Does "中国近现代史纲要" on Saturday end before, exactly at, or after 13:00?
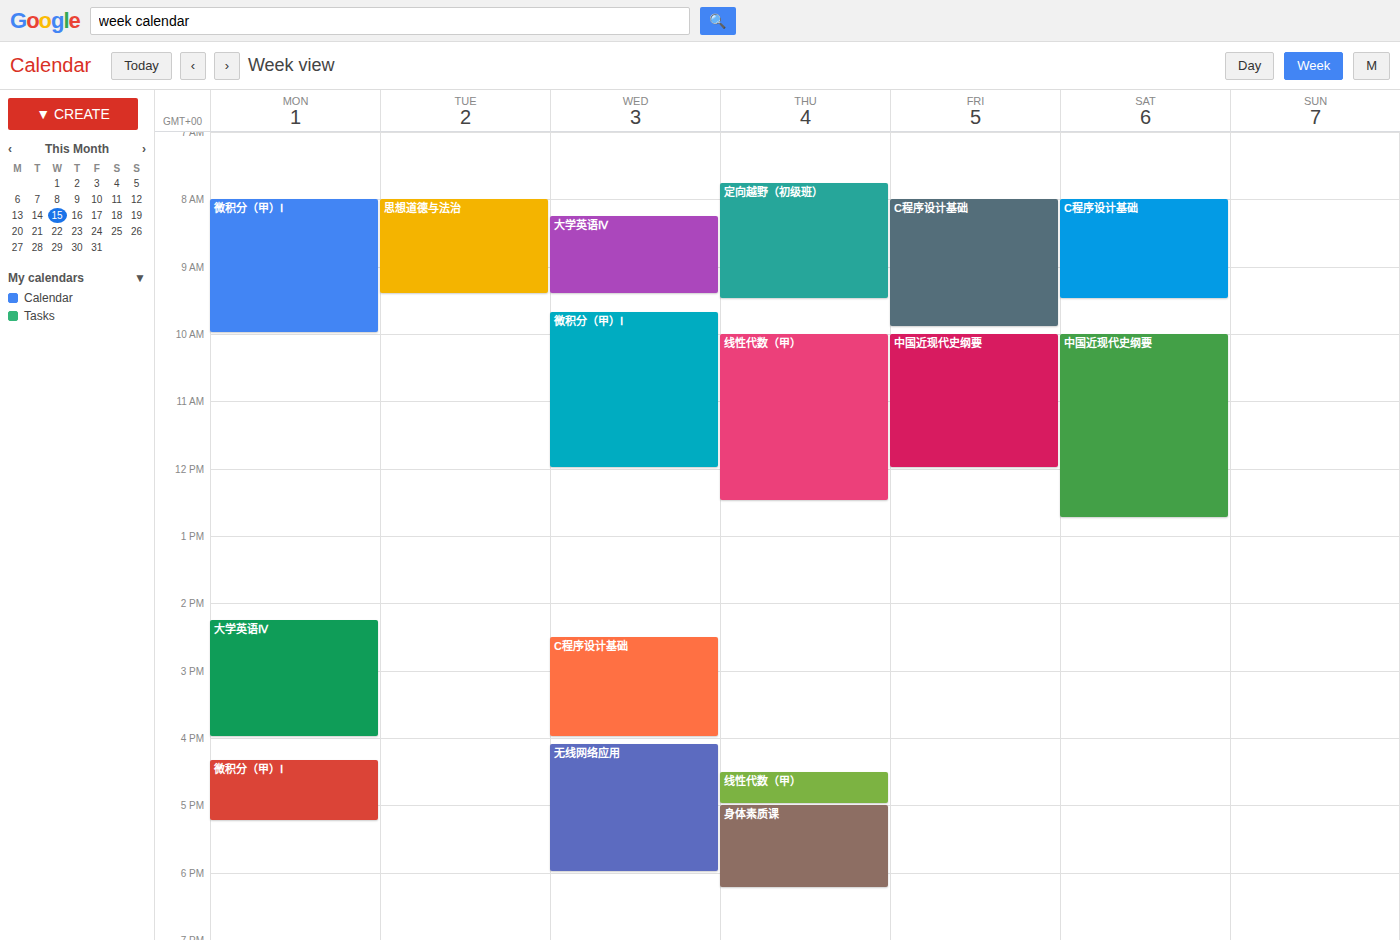
12:45 -- before 13:00, 15 minutes above the 13:00 line.